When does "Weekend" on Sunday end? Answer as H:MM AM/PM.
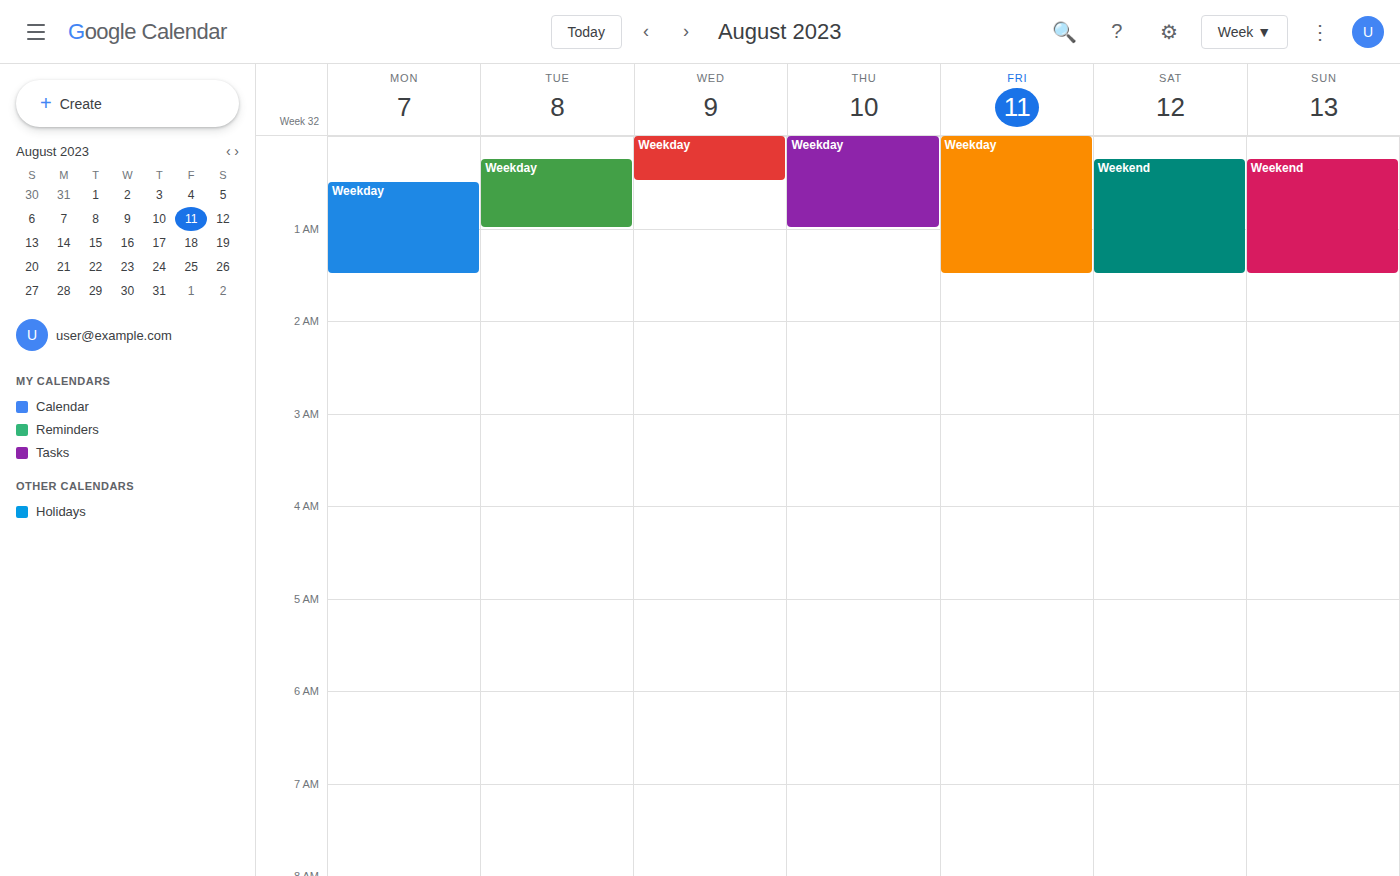
1:30 AM